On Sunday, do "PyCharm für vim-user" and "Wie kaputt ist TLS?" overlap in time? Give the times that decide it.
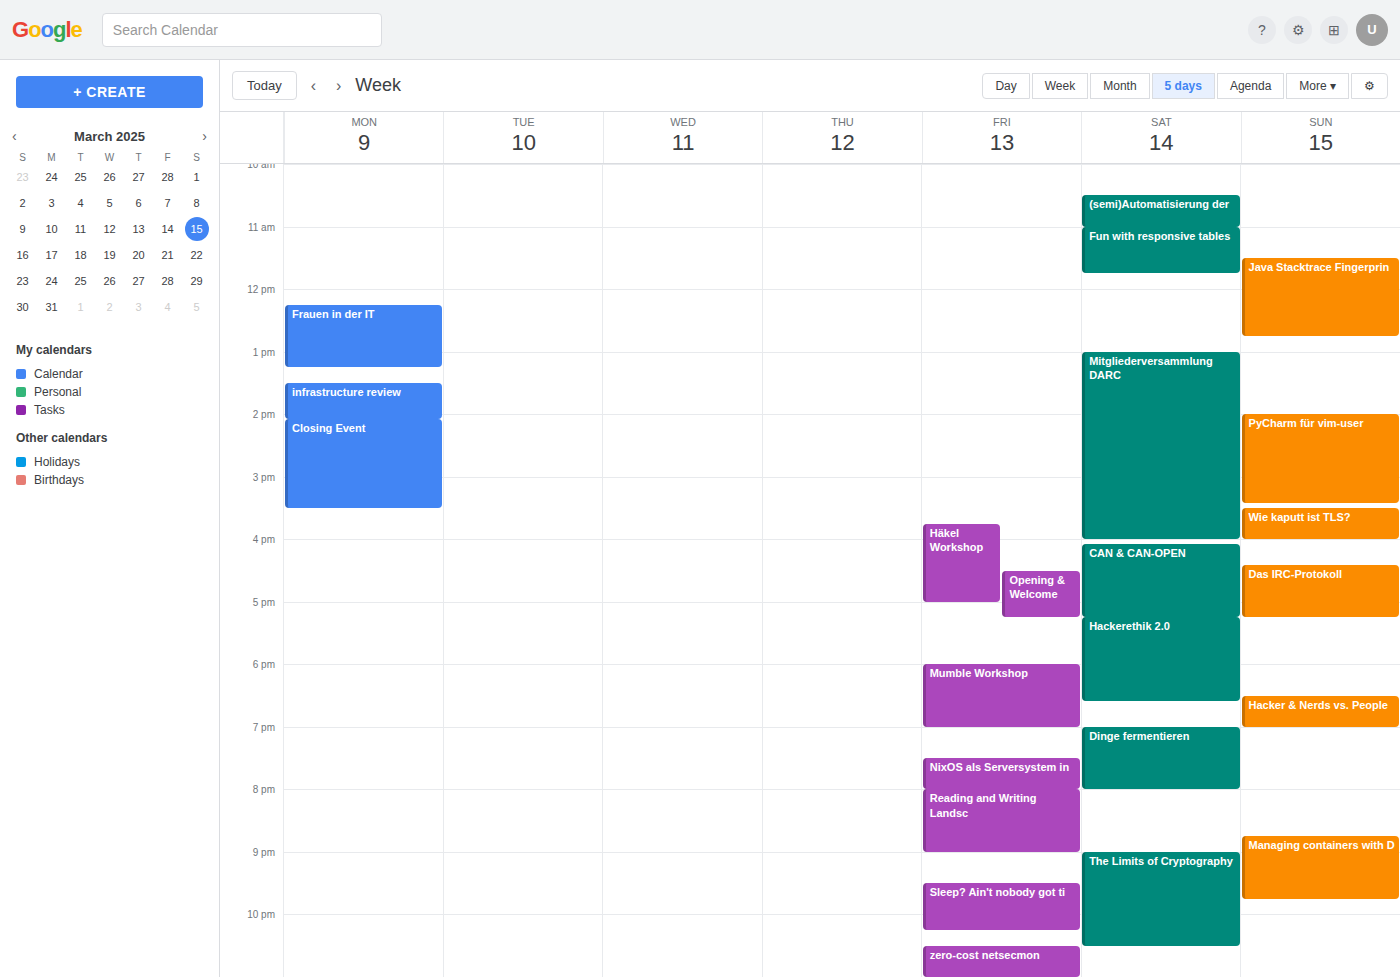
"PyCharm für vim-user" ends at 3:25 PM and "Wie kaputt ist TLS?" starts at 3:30 PM -- no overlap.